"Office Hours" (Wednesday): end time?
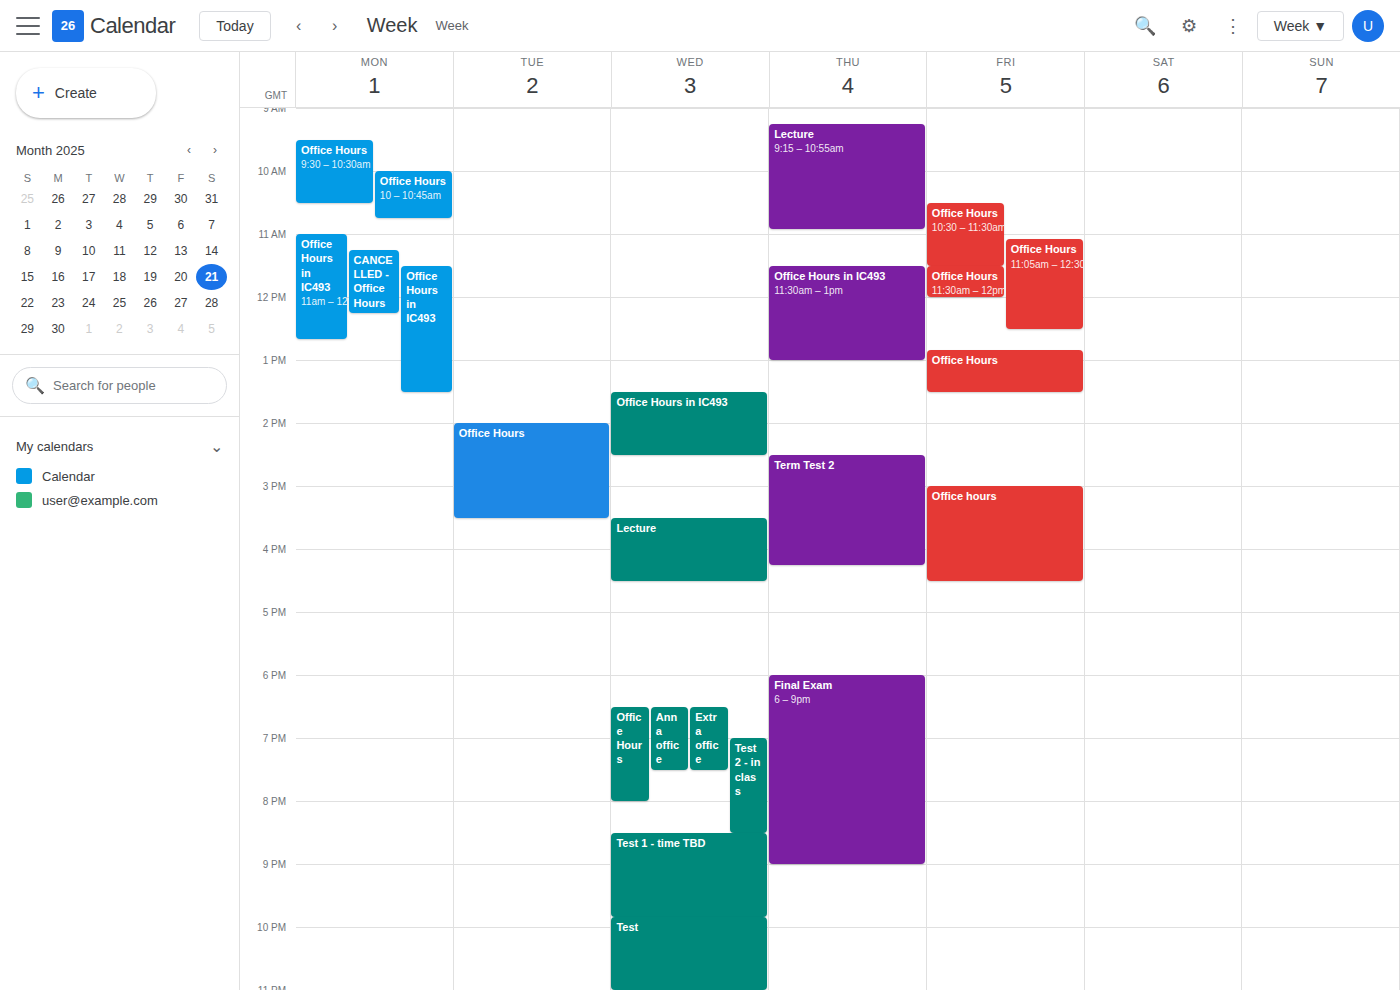
8:00 PM